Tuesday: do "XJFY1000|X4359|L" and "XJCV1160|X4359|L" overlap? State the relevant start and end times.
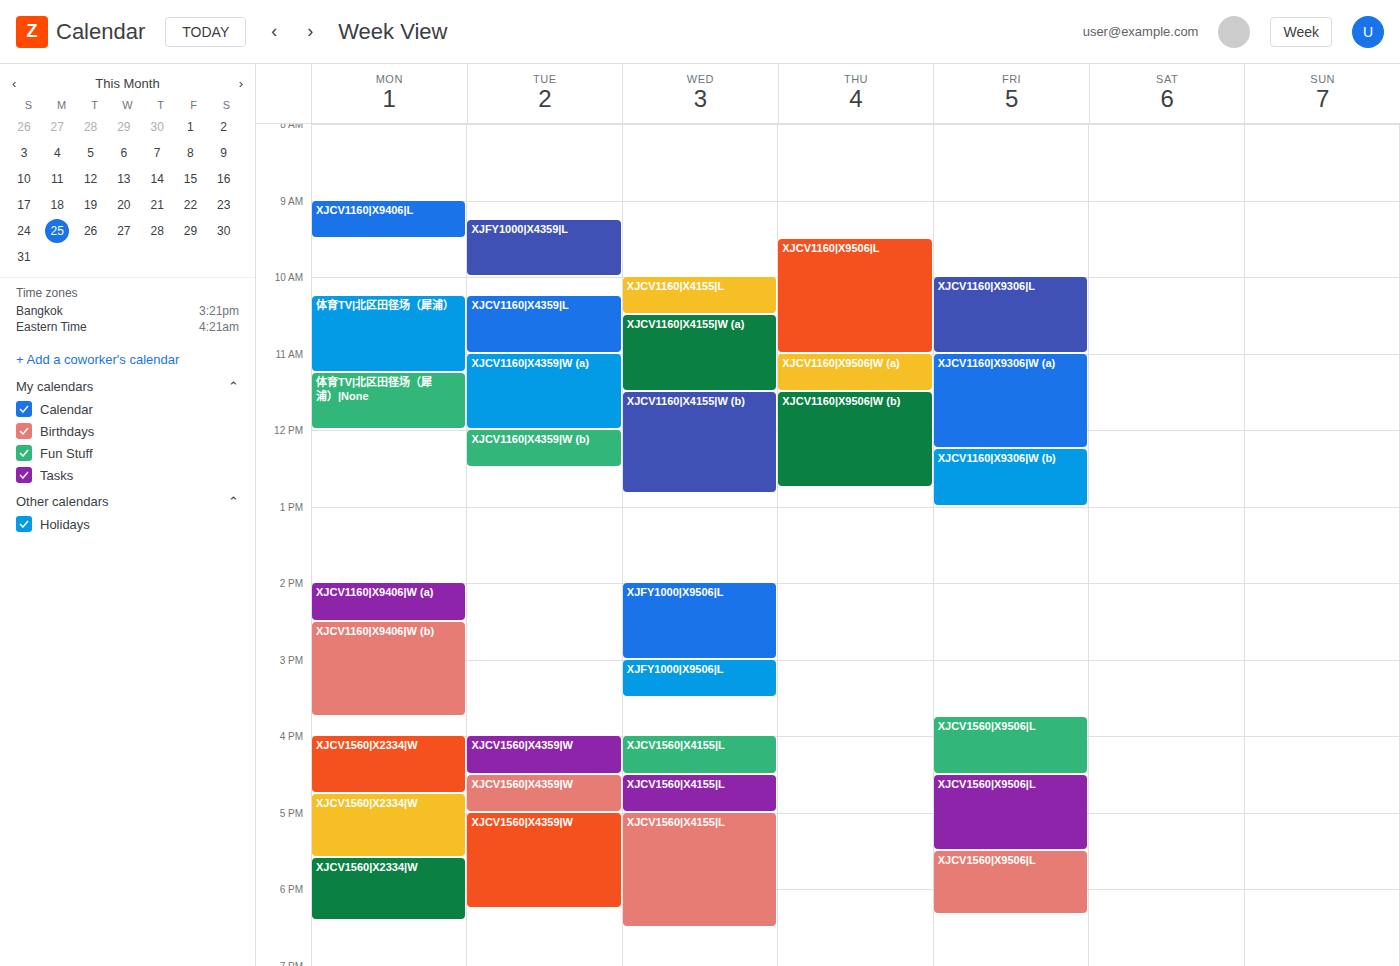
"XJFY1000|X4359|L" ends at 10:00 AM and "XJCV1160|X4359|L" starts at 10:15 AM -- no overlap.